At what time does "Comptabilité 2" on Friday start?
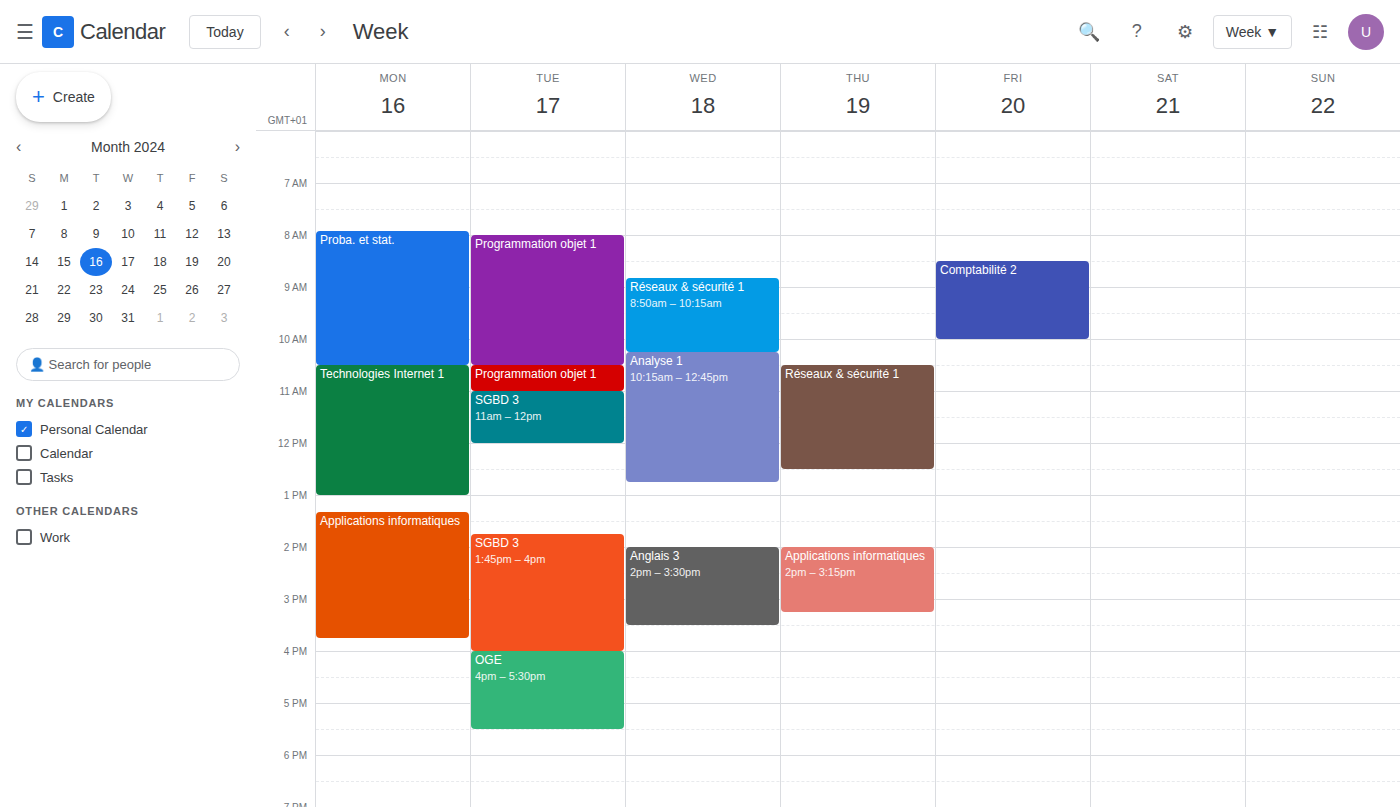
08:30